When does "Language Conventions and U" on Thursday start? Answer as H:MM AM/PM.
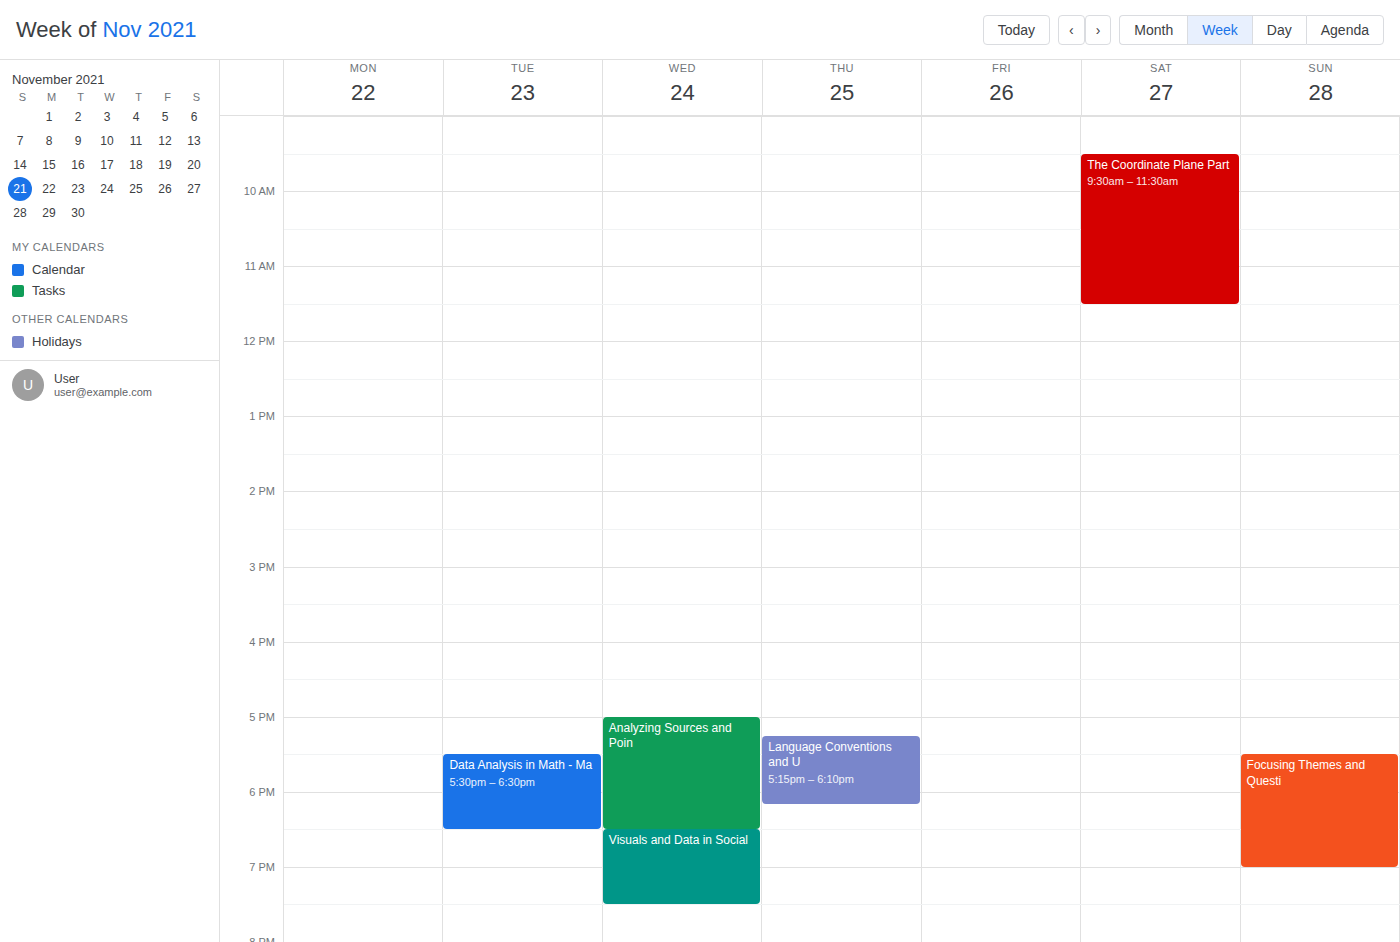
5:15 PM